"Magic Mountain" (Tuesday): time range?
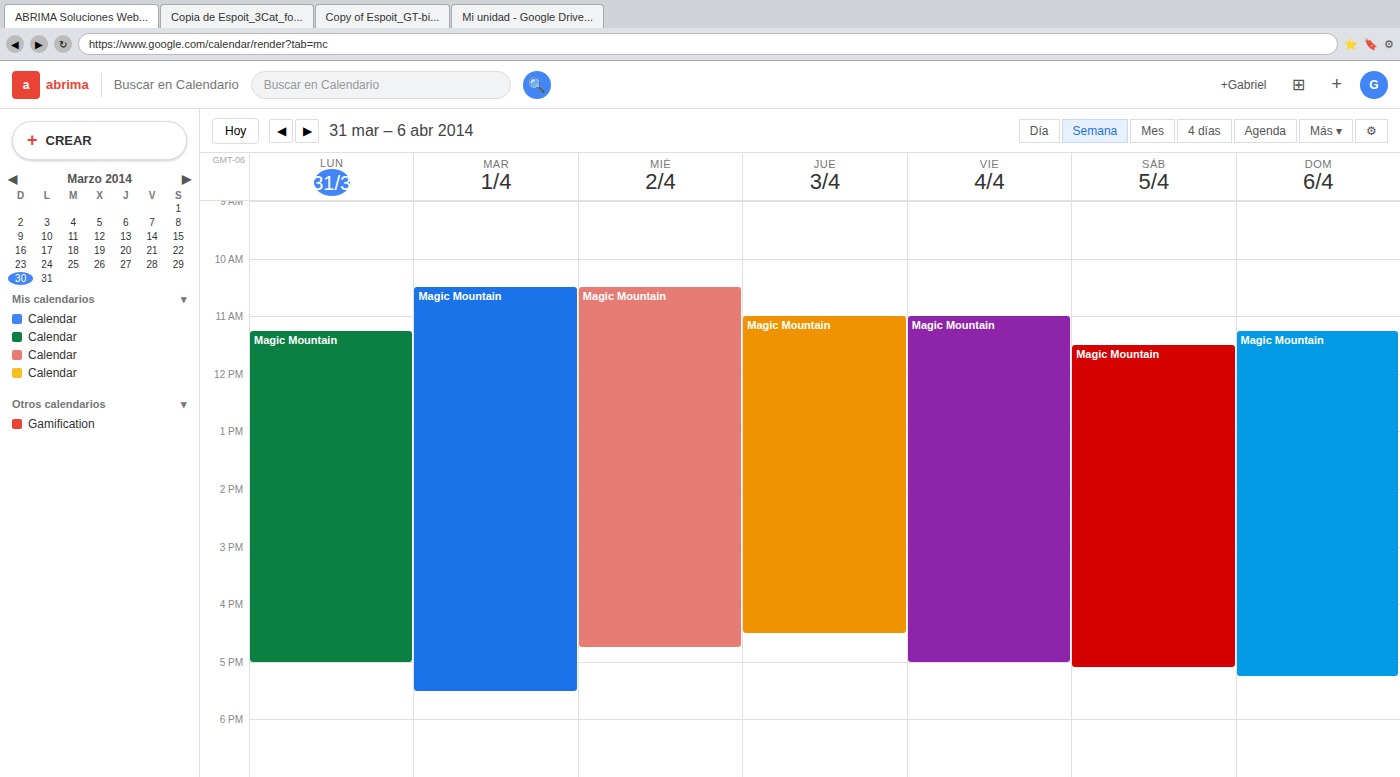
10:30 AM to 5:30 PM